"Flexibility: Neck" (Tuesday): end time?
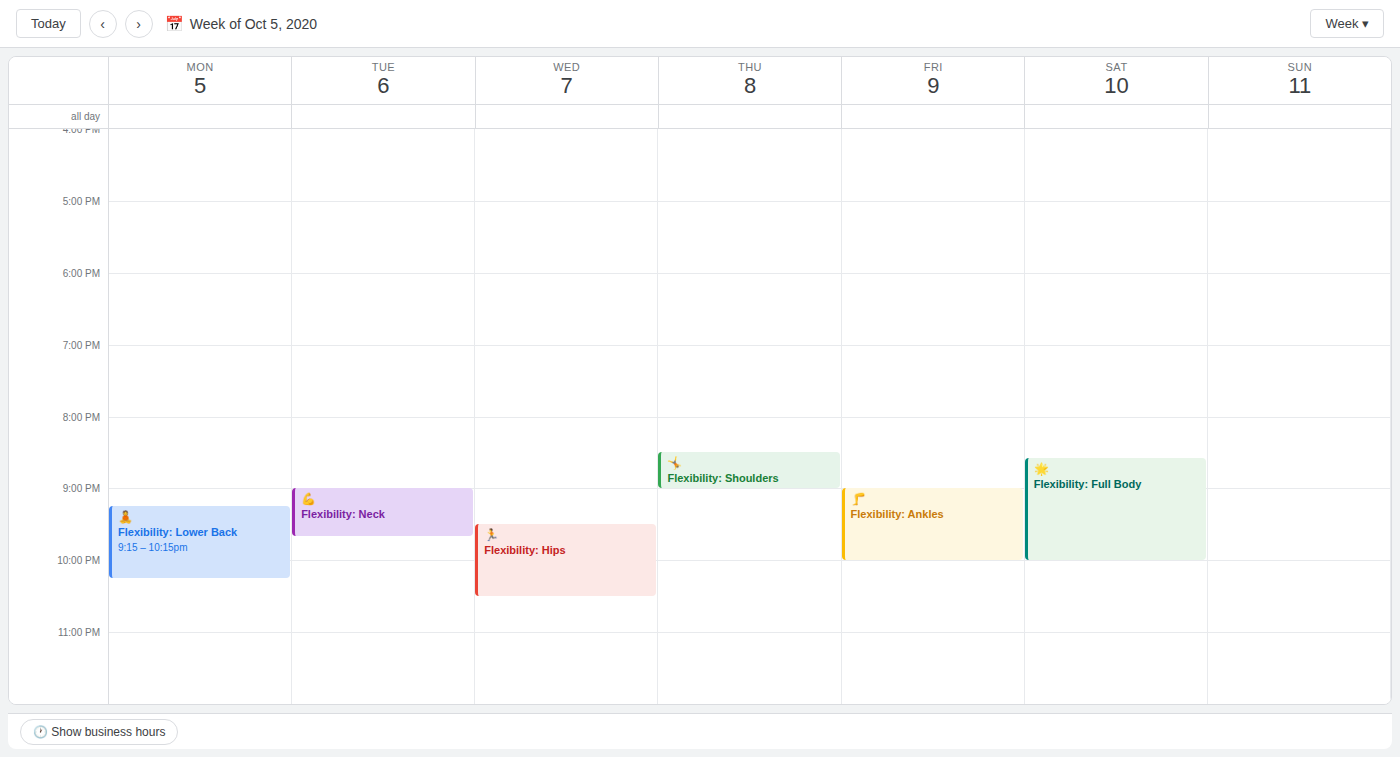
9:40 PM